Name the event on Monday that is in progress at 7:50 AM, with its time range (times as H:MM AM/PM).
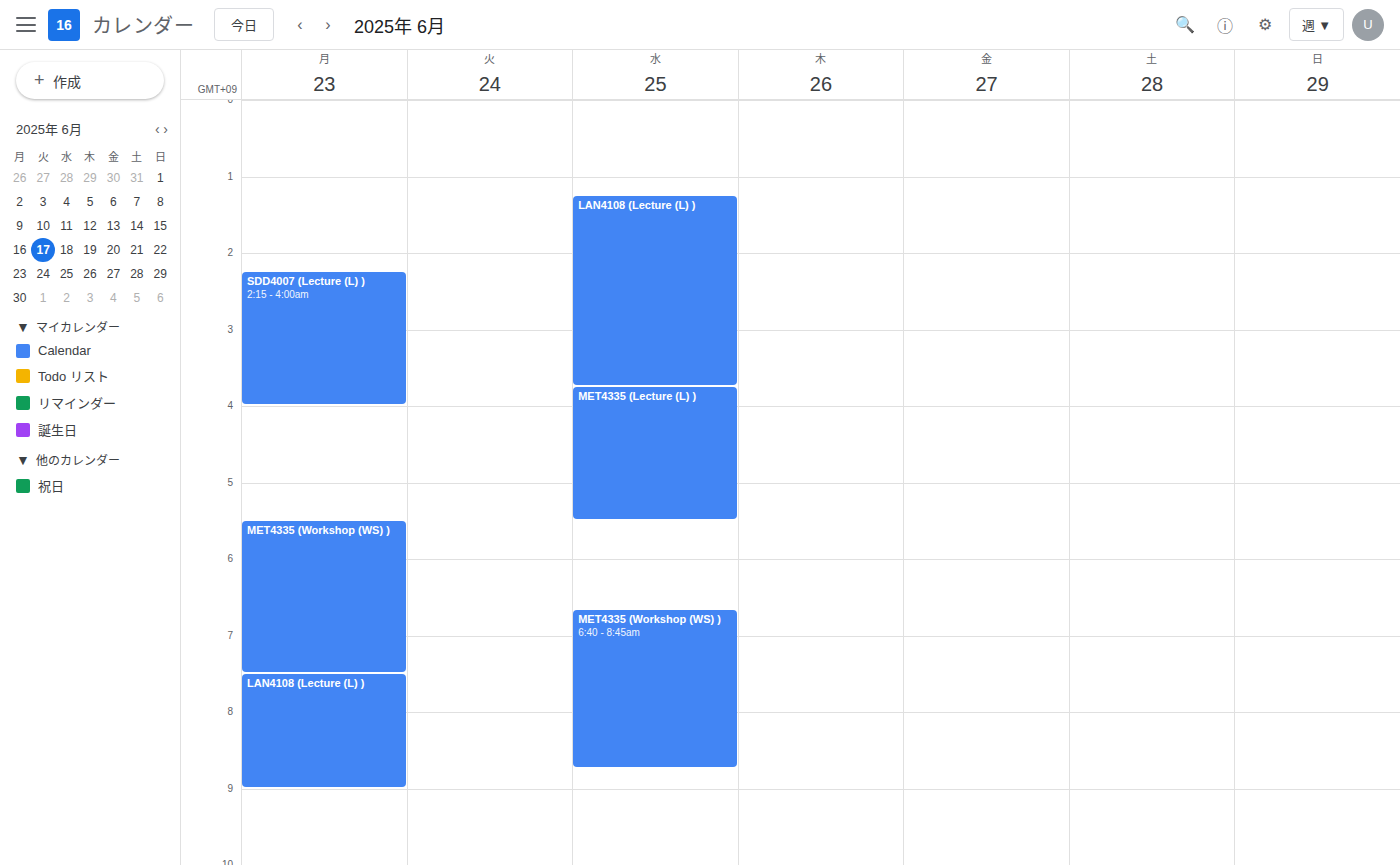
"LAN4108 (Lecture (L) )", 7:30 AM to 9:00 AM